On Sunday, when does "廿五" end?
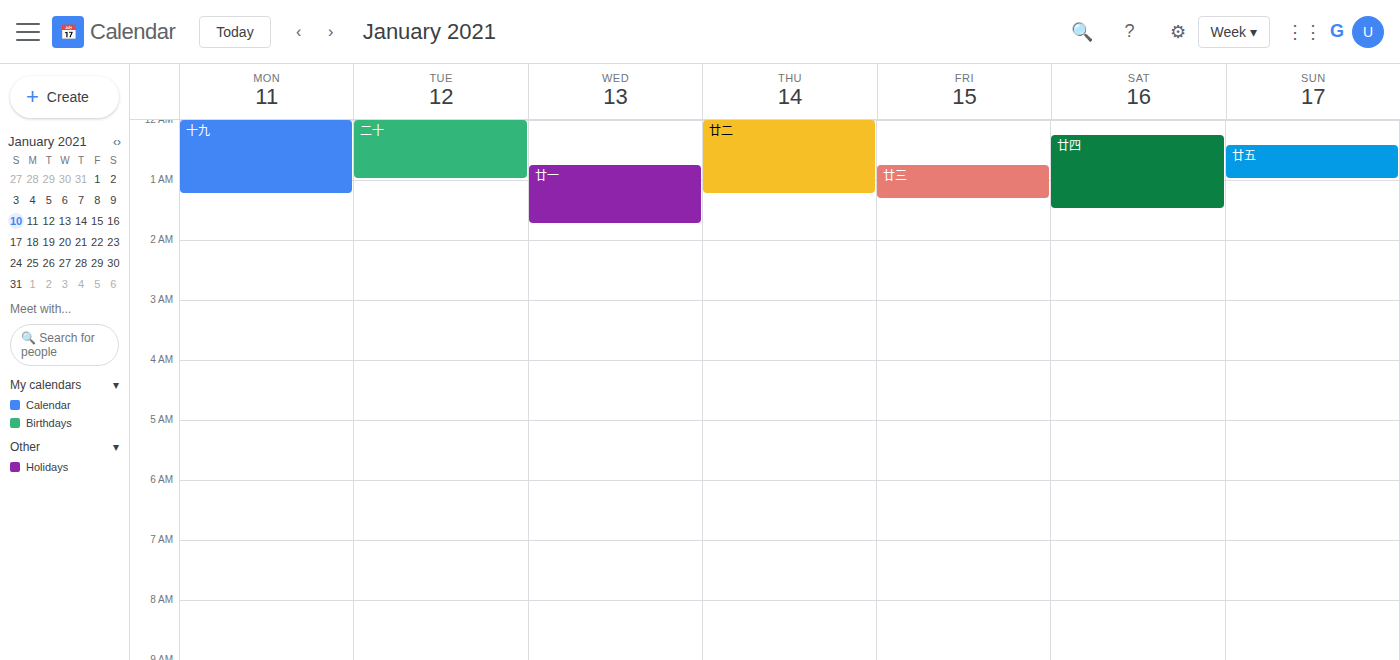
1:00 AM